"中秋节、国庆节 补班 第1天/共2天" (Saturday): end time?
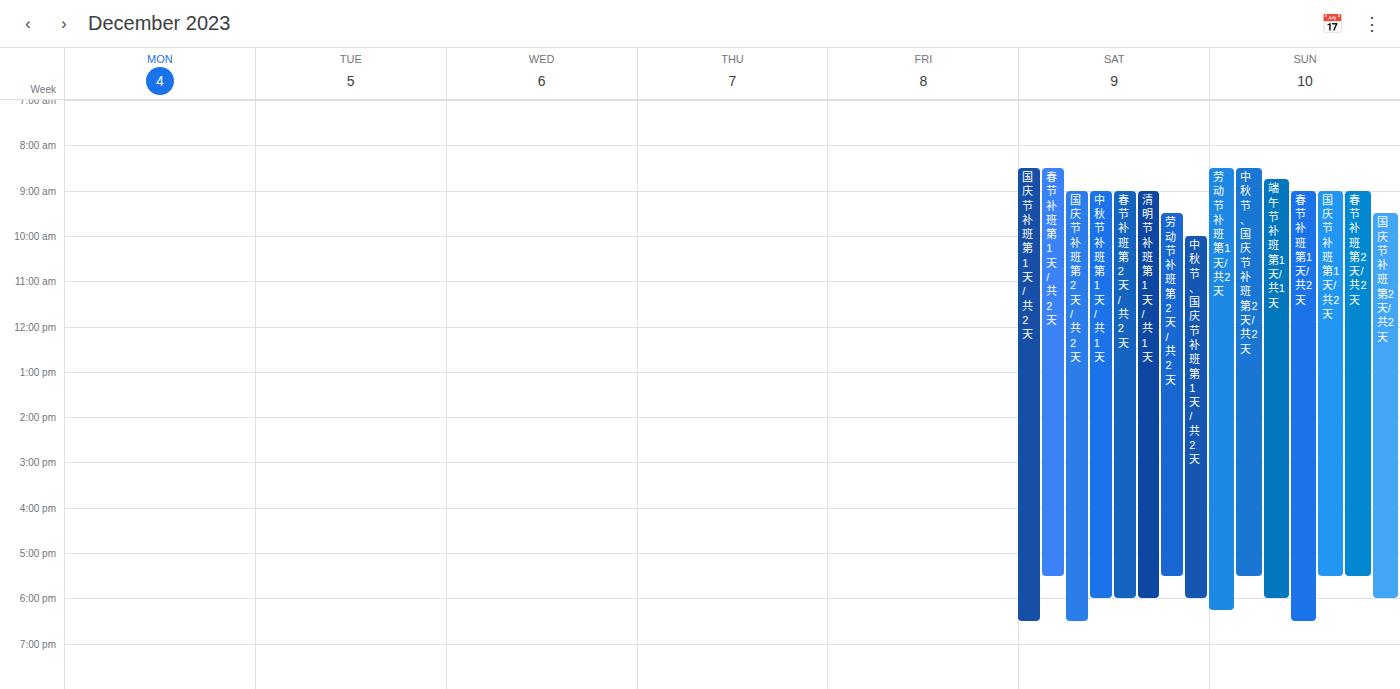
6:00 PM